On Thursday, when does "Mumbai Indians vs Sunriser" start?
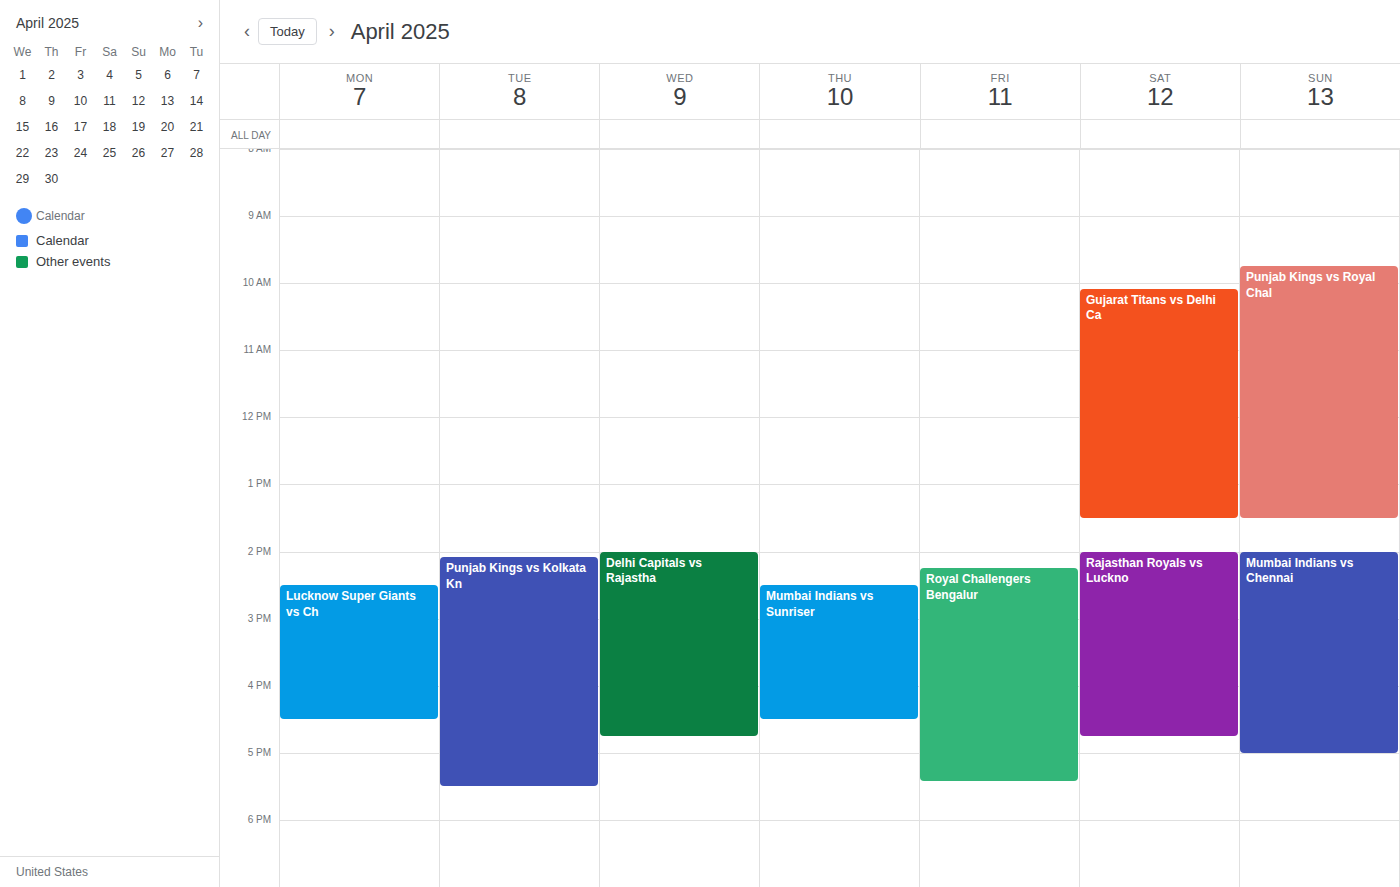
2:30 PM